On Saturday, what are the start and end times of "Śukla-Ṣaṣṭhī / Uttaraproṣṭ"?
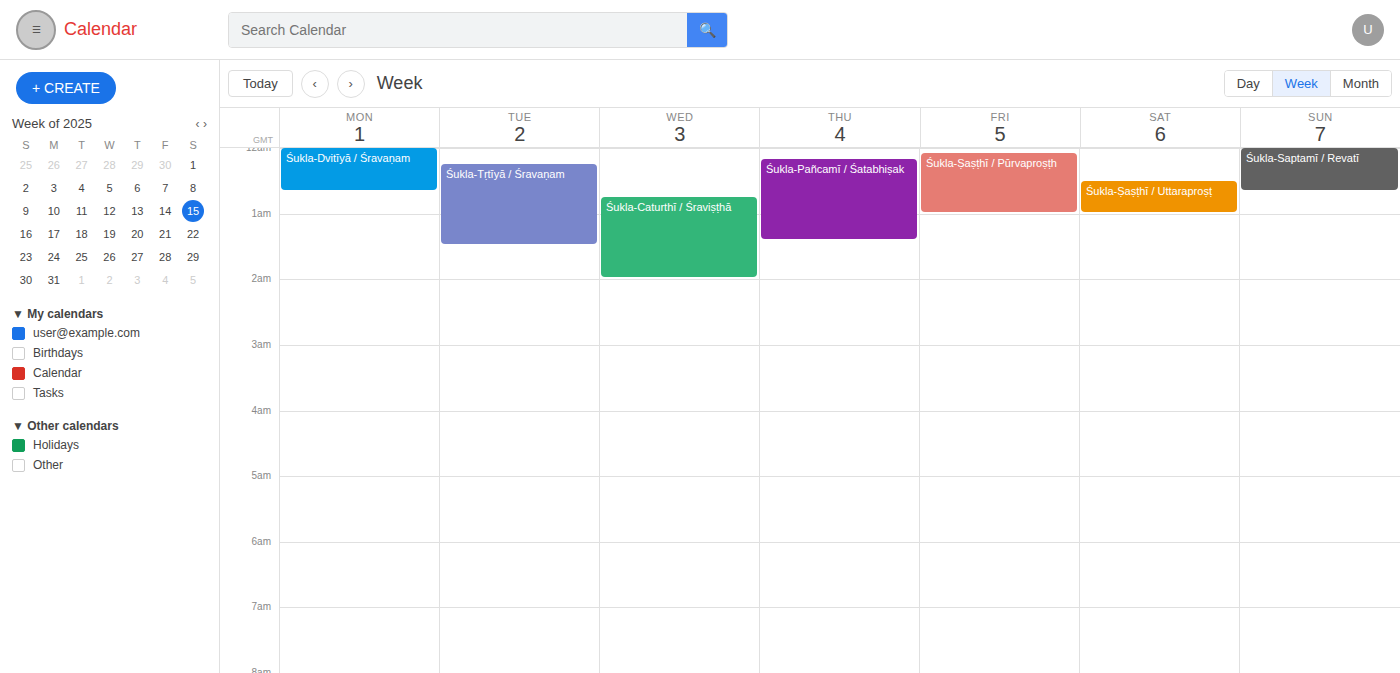
12:30 AM to 1:00 AM